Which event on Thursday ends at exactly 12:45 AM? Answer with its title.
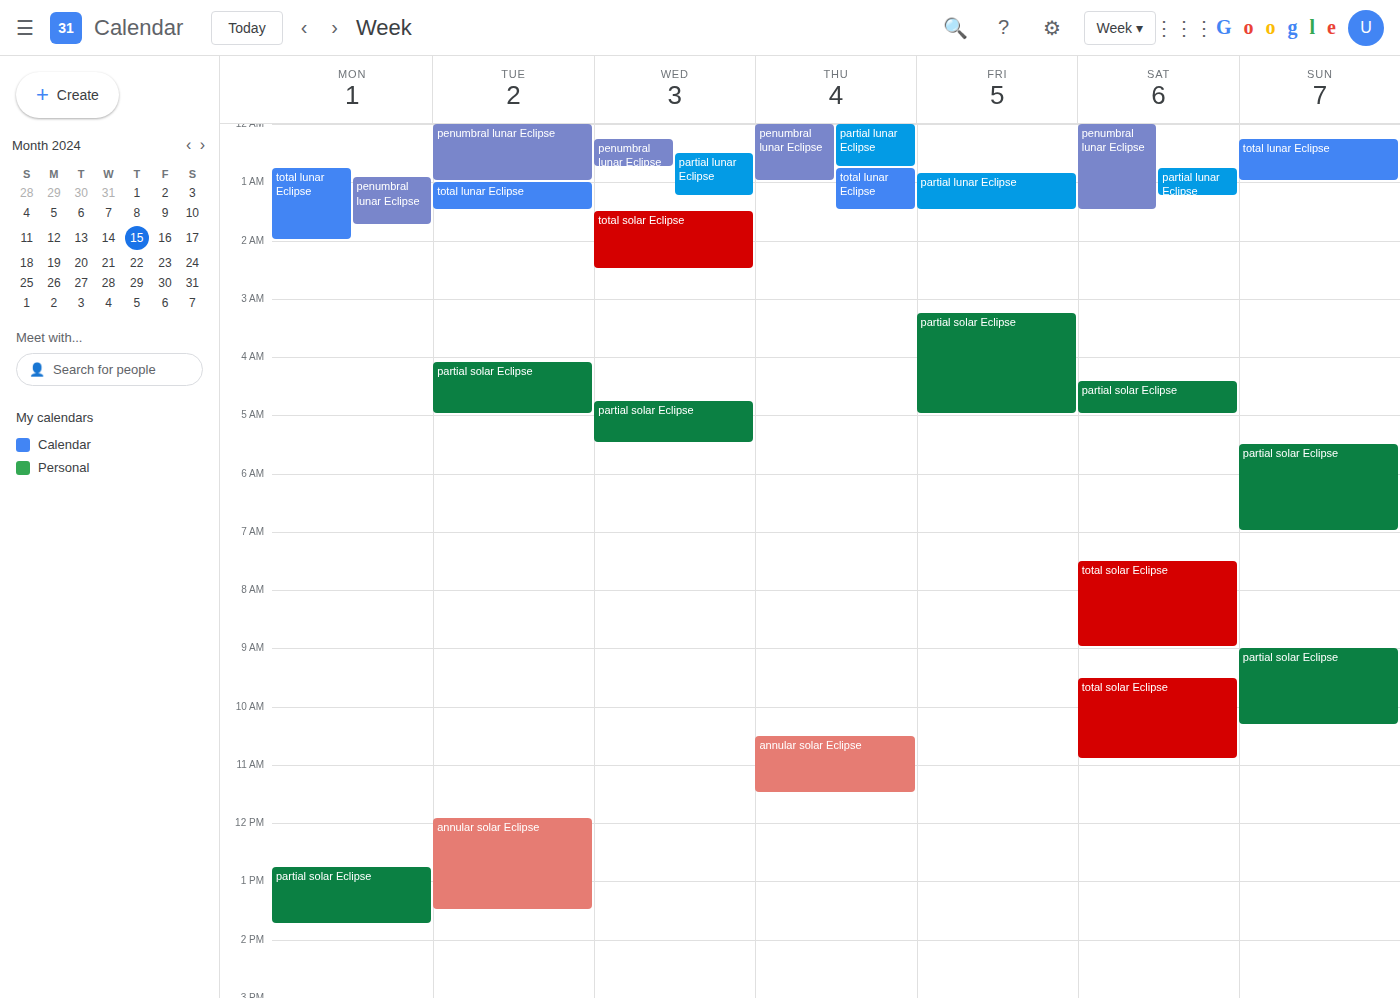
"partial lunar Eclipse"